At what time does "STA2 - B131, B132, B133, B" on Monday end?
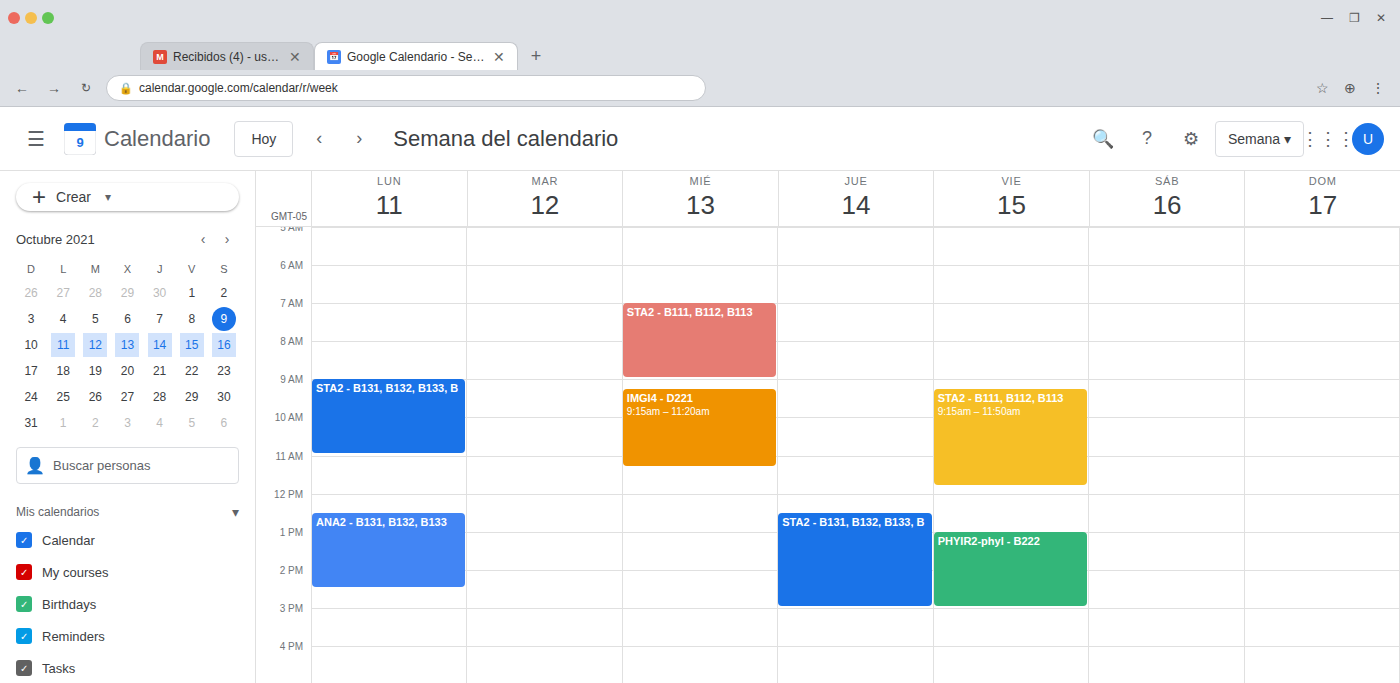
11:00 AM